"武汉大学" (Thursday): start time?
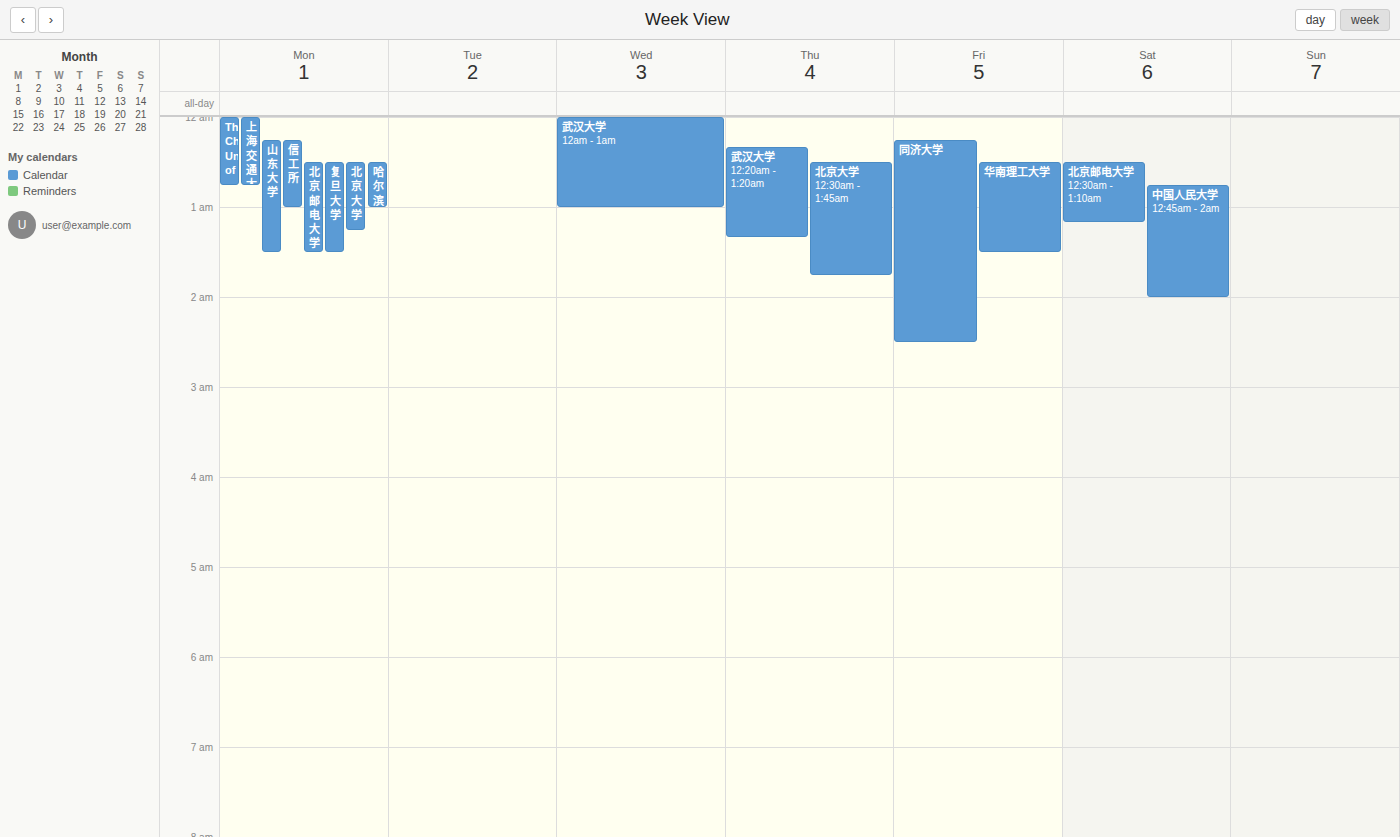
12:20 AM